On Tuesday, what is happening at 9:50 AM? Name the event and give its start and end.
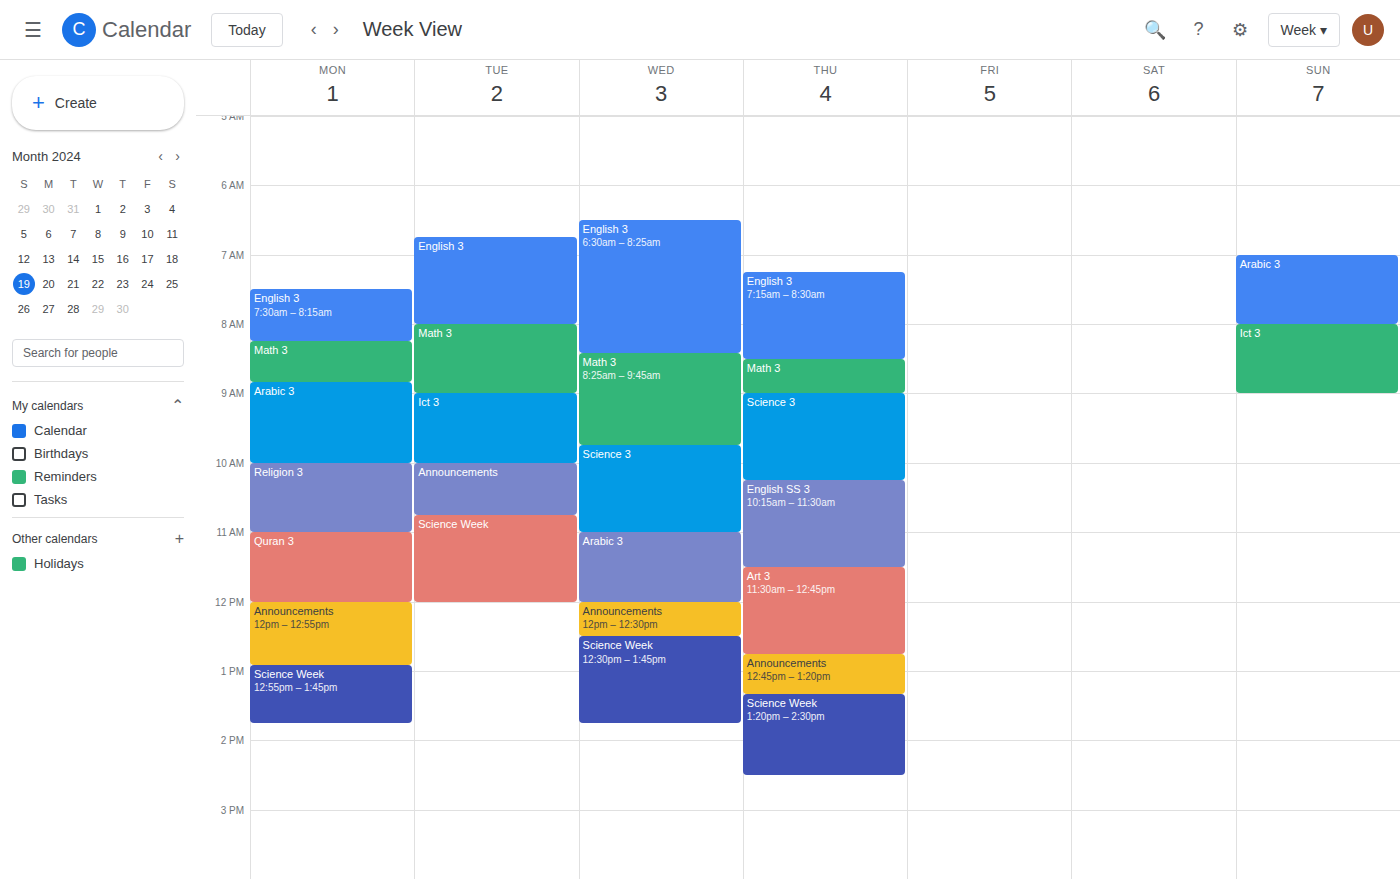
"Ict 3", 9:00 AM to 10:00 AM